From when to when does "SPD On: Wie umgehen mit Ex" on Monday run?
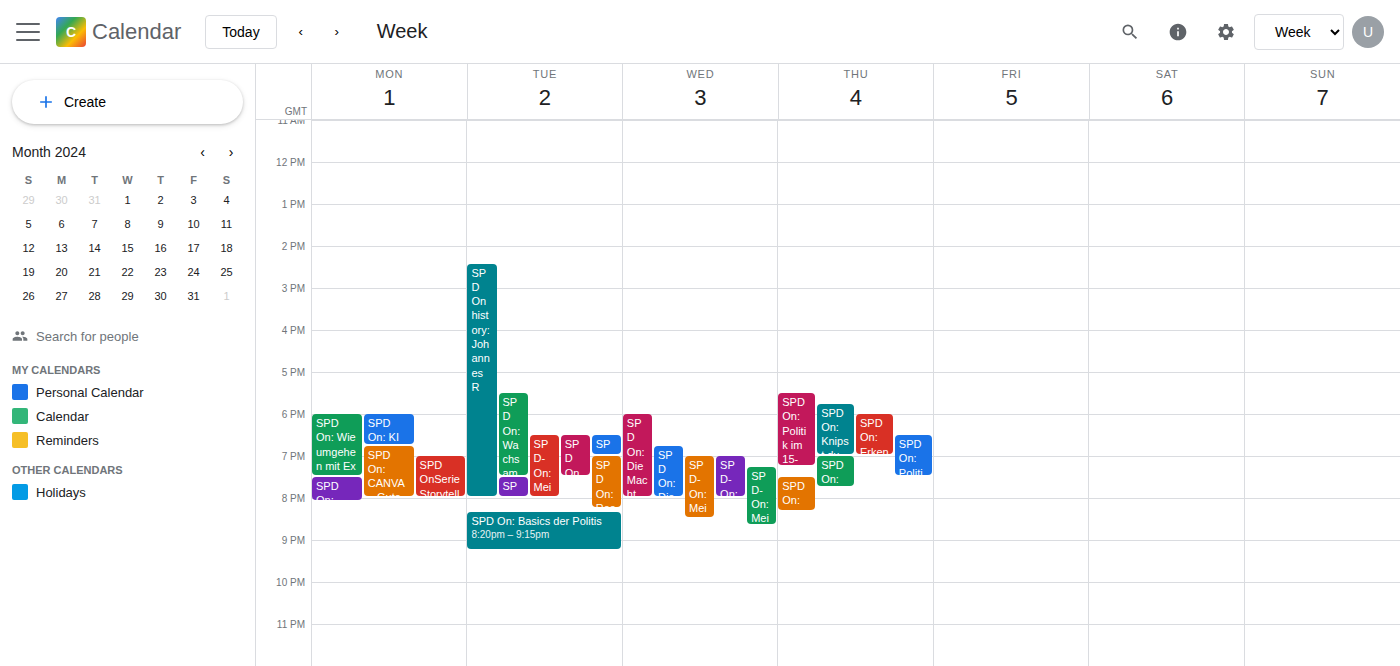
6:00 PM to 7:30 PM